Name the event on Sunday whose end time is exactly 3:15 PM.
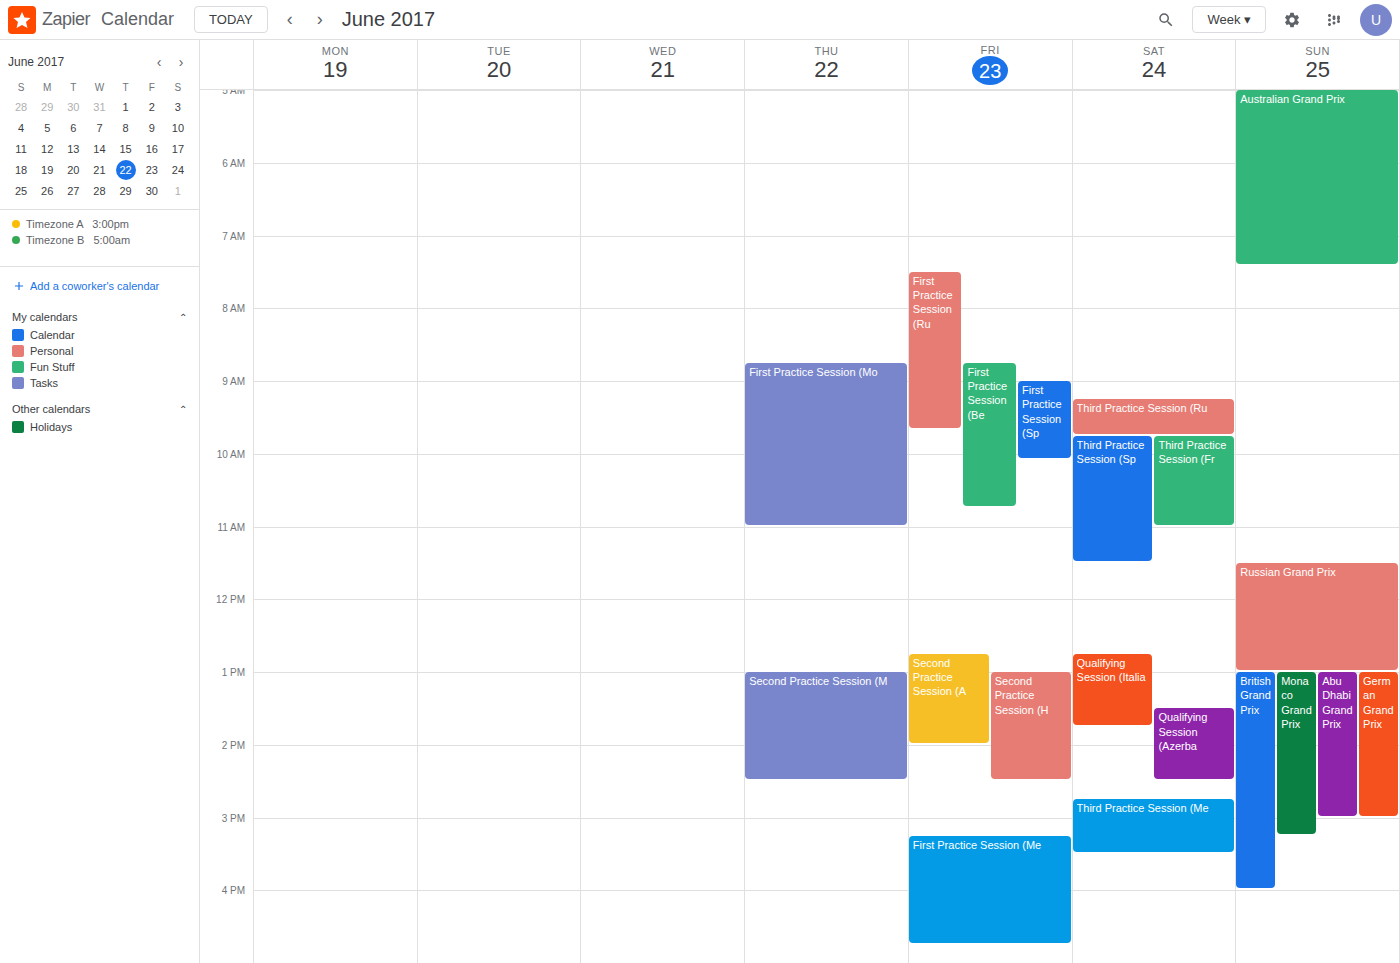
"Monaco Grand Prix"